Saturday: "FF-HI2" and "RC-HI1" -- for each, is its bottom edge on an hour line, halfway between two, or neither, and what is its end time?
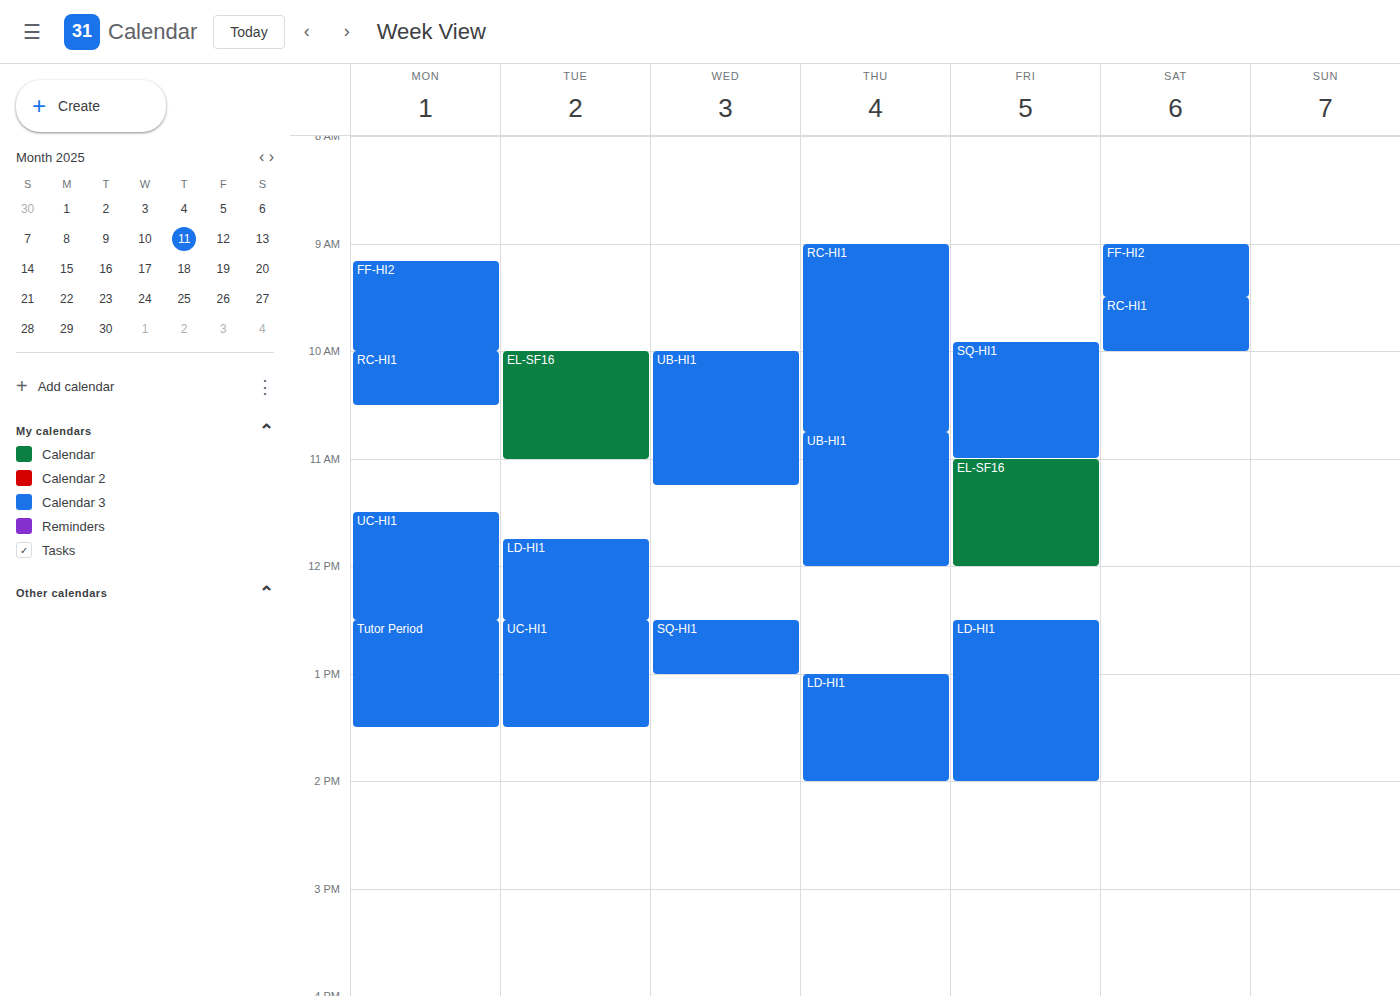
"FF-HI2": 9:30 AM, halfway between the 9 AM and 10 AM lines. "RC-HI1": 10:00 AM, exactly on the 10 AM line.